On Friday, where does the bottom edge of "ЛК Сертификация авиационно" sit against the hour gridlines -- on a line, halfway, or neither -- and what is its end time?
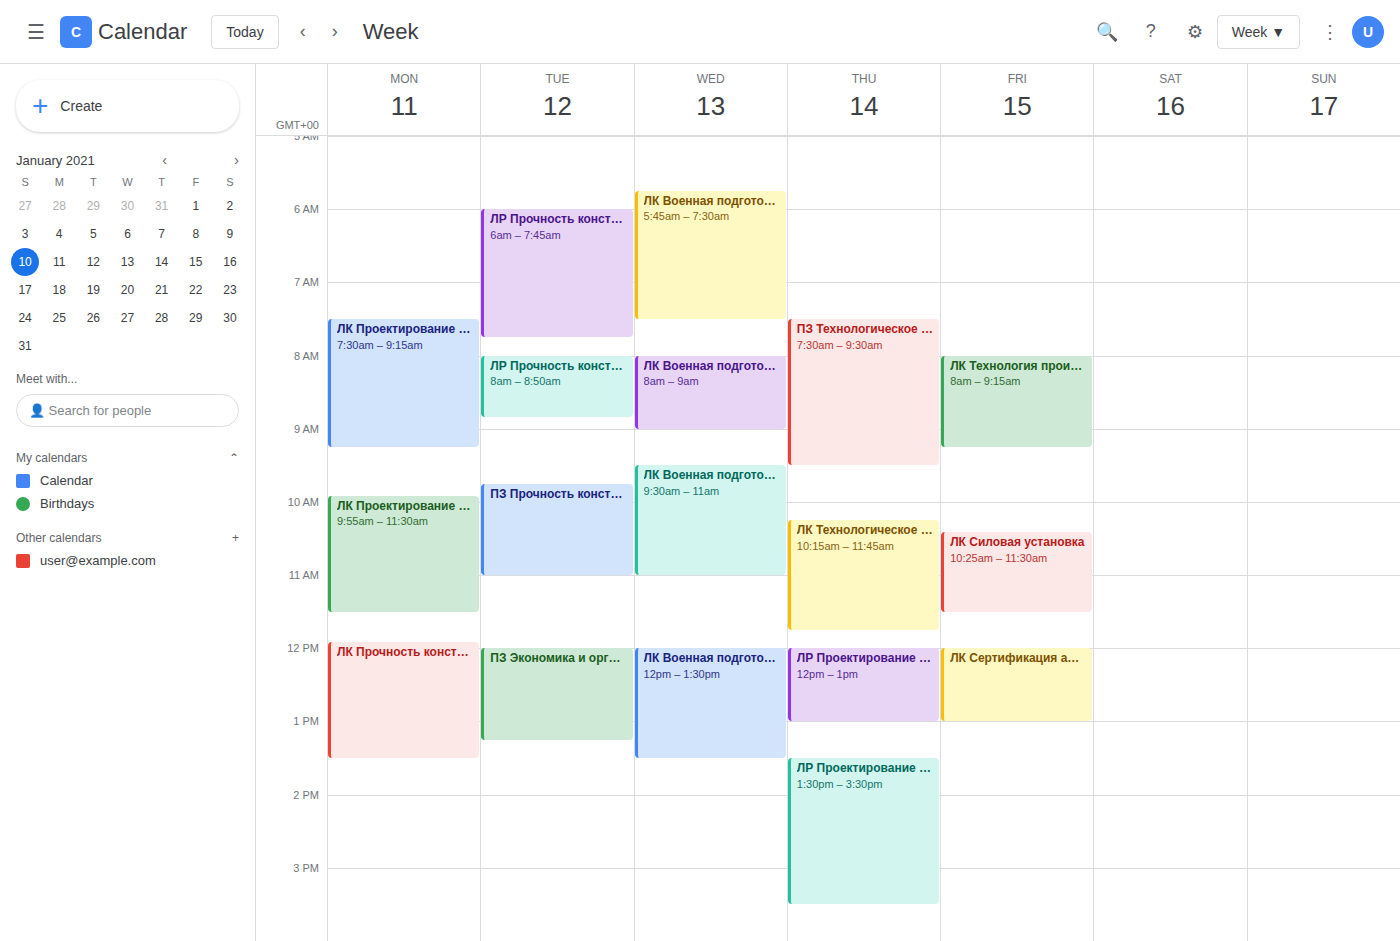
1:00 PM -- exactly on the 1 PM line.